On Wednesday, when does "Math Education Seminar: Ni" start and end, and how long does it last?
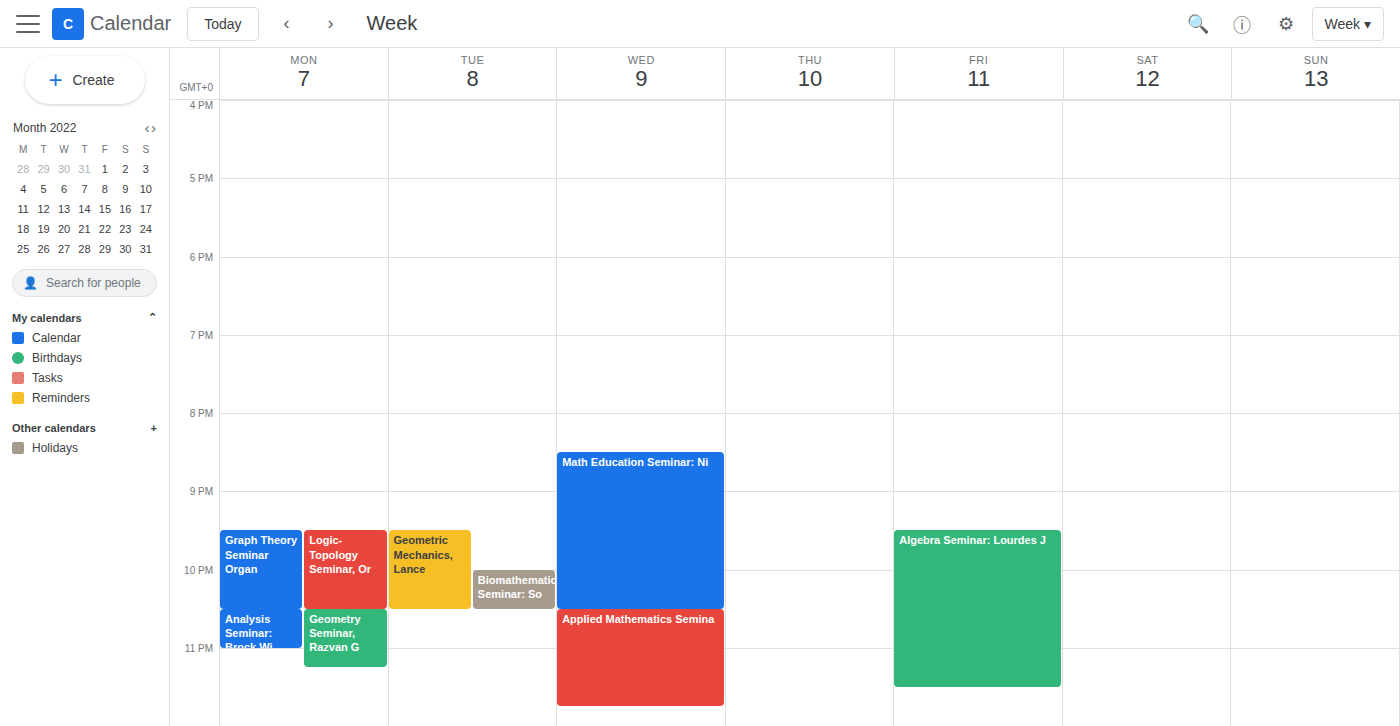
8:30 PM to 10:30 PM, 2 hours